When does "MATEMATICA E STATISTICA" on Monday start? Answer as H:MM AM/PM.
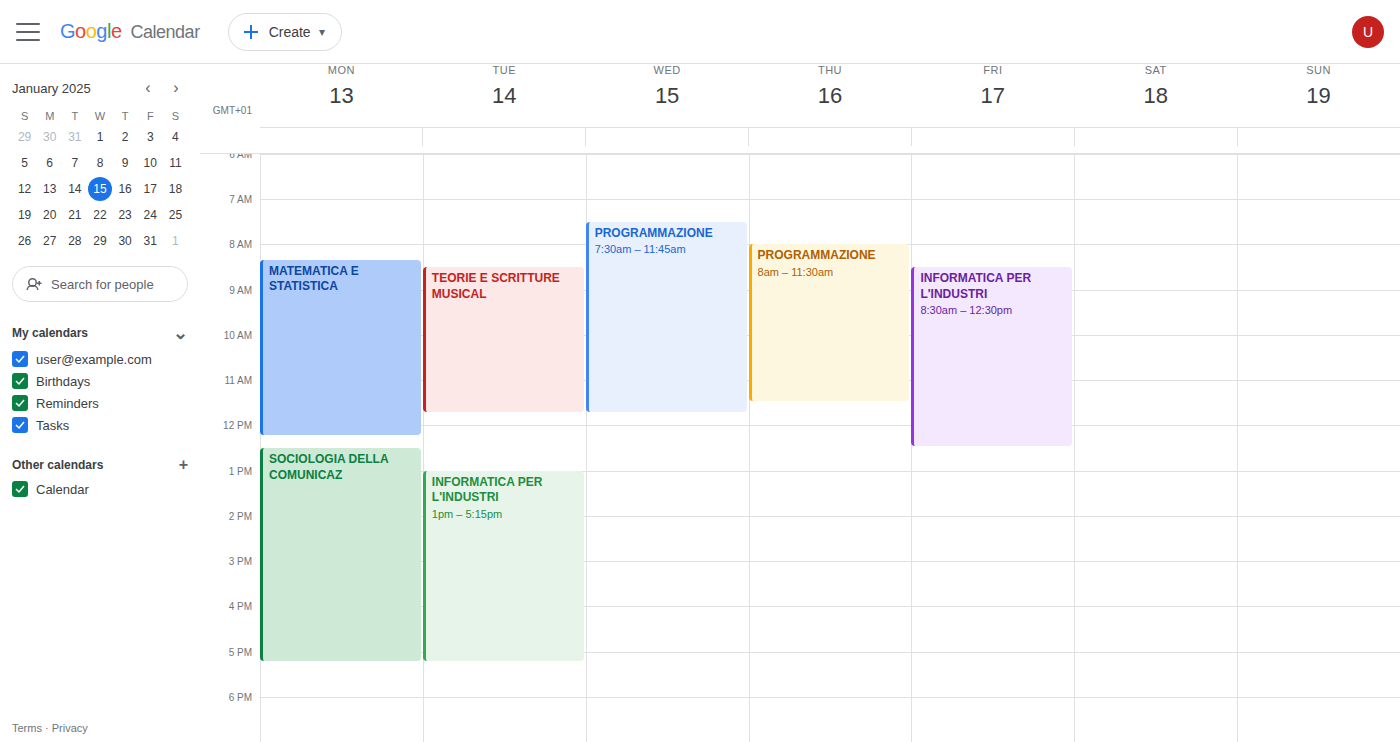
8:20 AM